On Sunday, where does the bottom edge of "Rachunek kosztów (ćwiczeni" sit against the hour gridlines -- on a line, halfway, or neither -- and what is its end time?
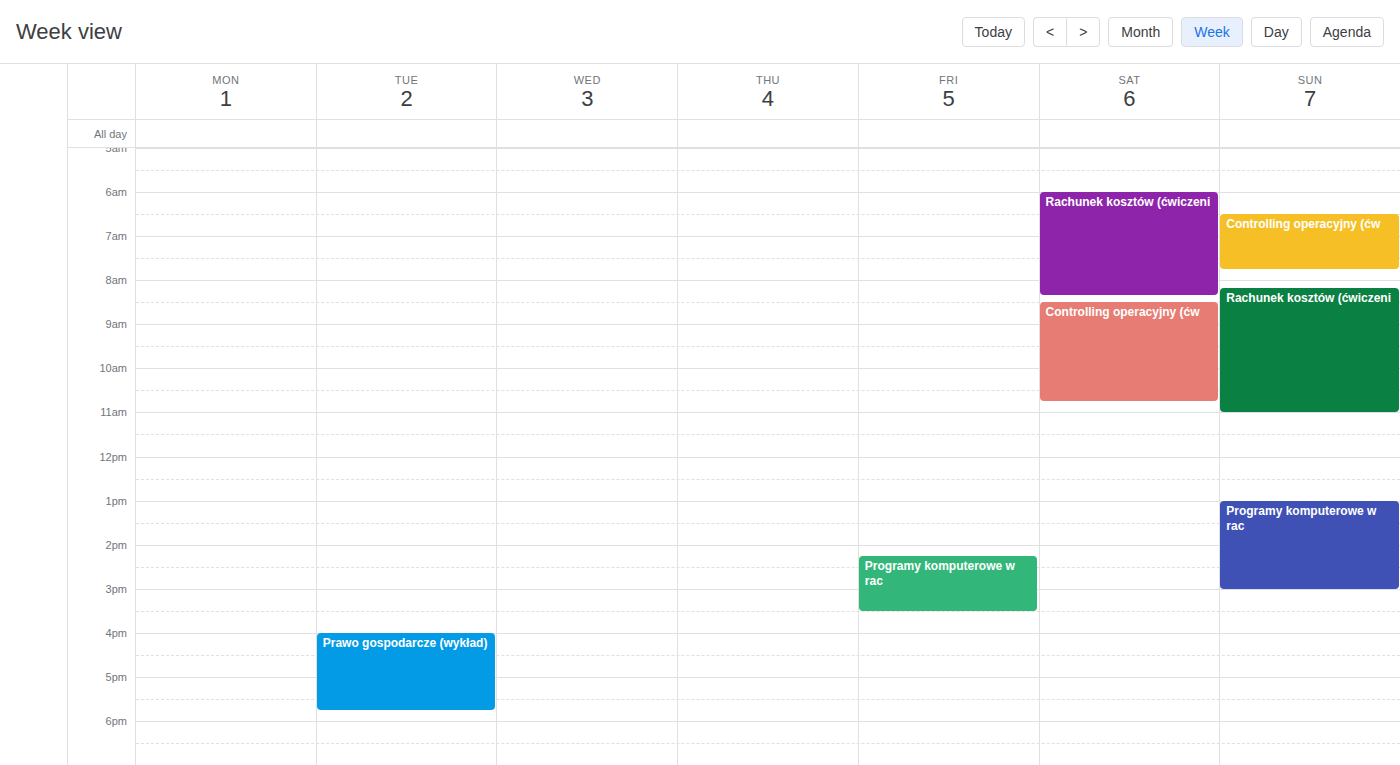
11:00 AM -- exactly on the 11 AM line.